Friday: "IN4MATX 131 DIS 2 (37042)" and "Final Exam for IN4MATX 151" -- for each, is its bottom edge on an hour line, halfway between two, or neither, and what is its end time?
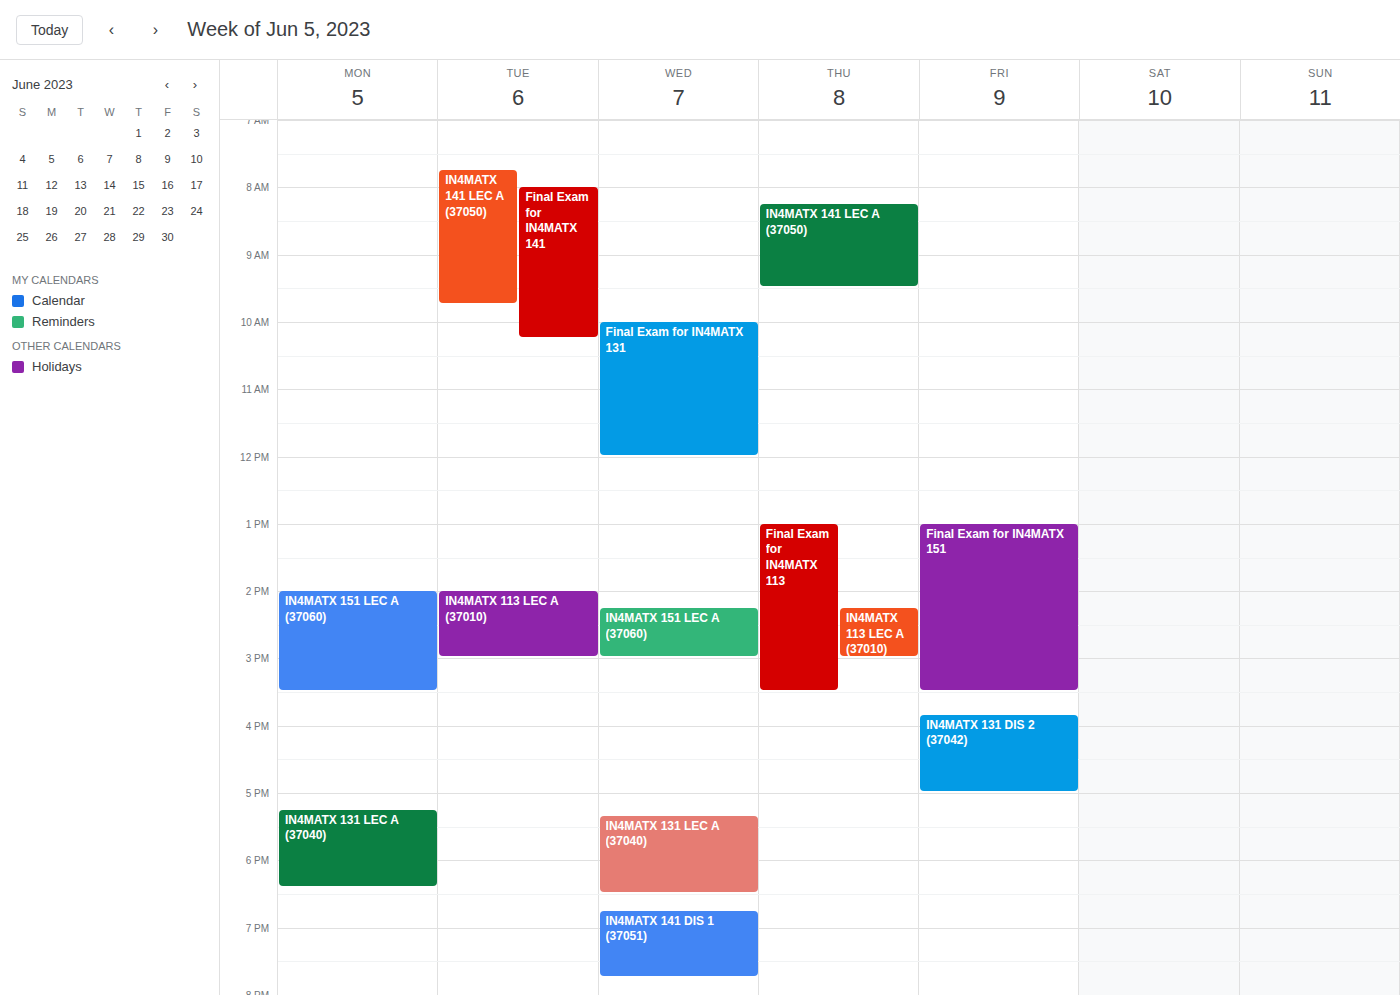
"IN4MATX 131 DIS 2 (37042)": 5:00 PM, exactly on the 5 PM line. "Final Exam for IN4MATX 151": 3:30 PM, halfway between the 3 PM and 4 PM lines.